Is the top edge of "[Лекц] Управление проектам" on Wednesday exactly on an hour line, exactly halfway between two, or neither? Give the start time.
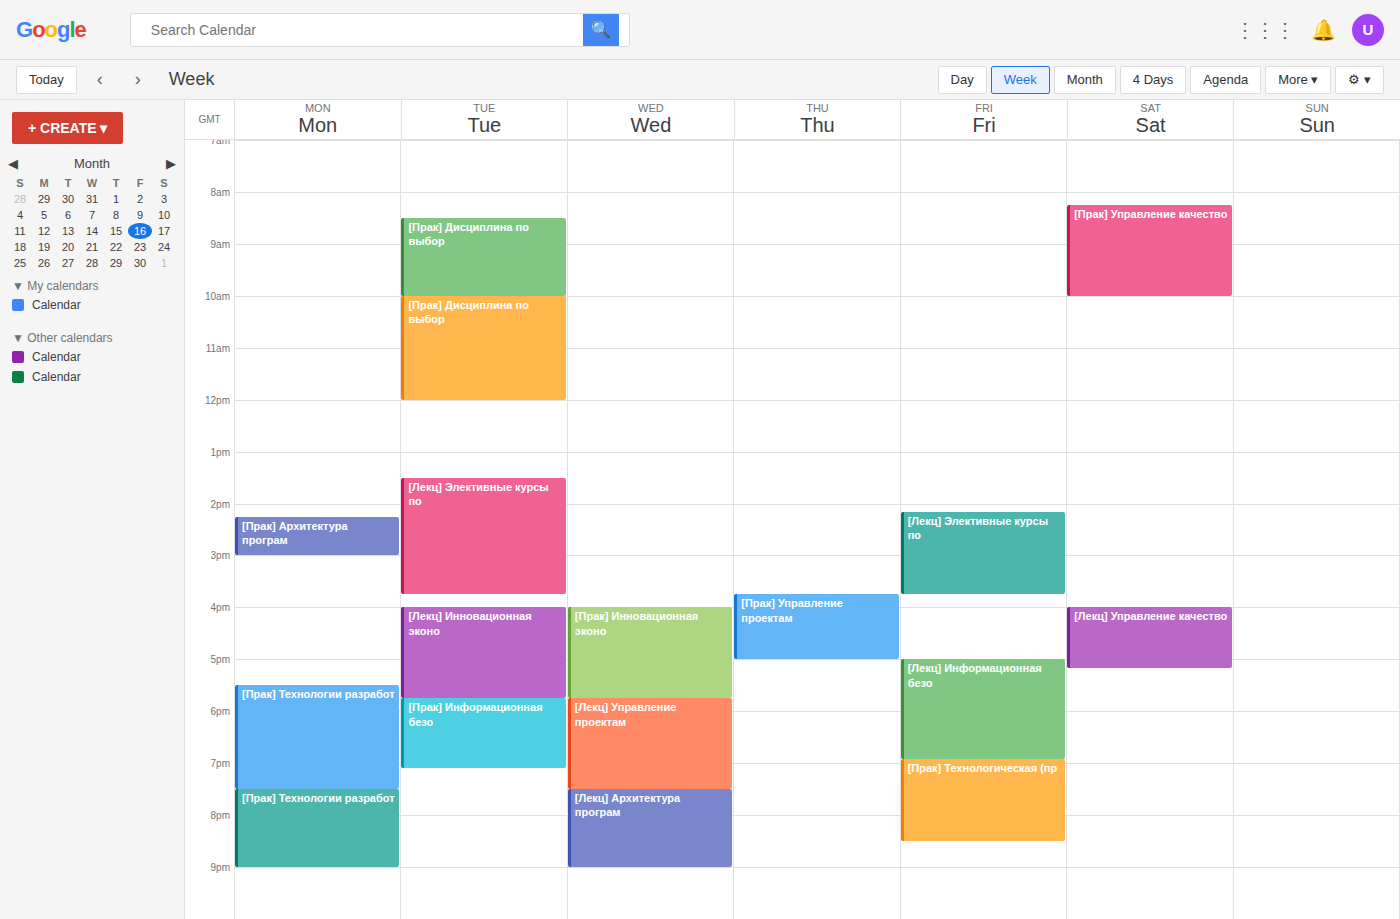
5:45 PM -- neither: three quarters of the way from the 5 PM line to the 6 PM line.